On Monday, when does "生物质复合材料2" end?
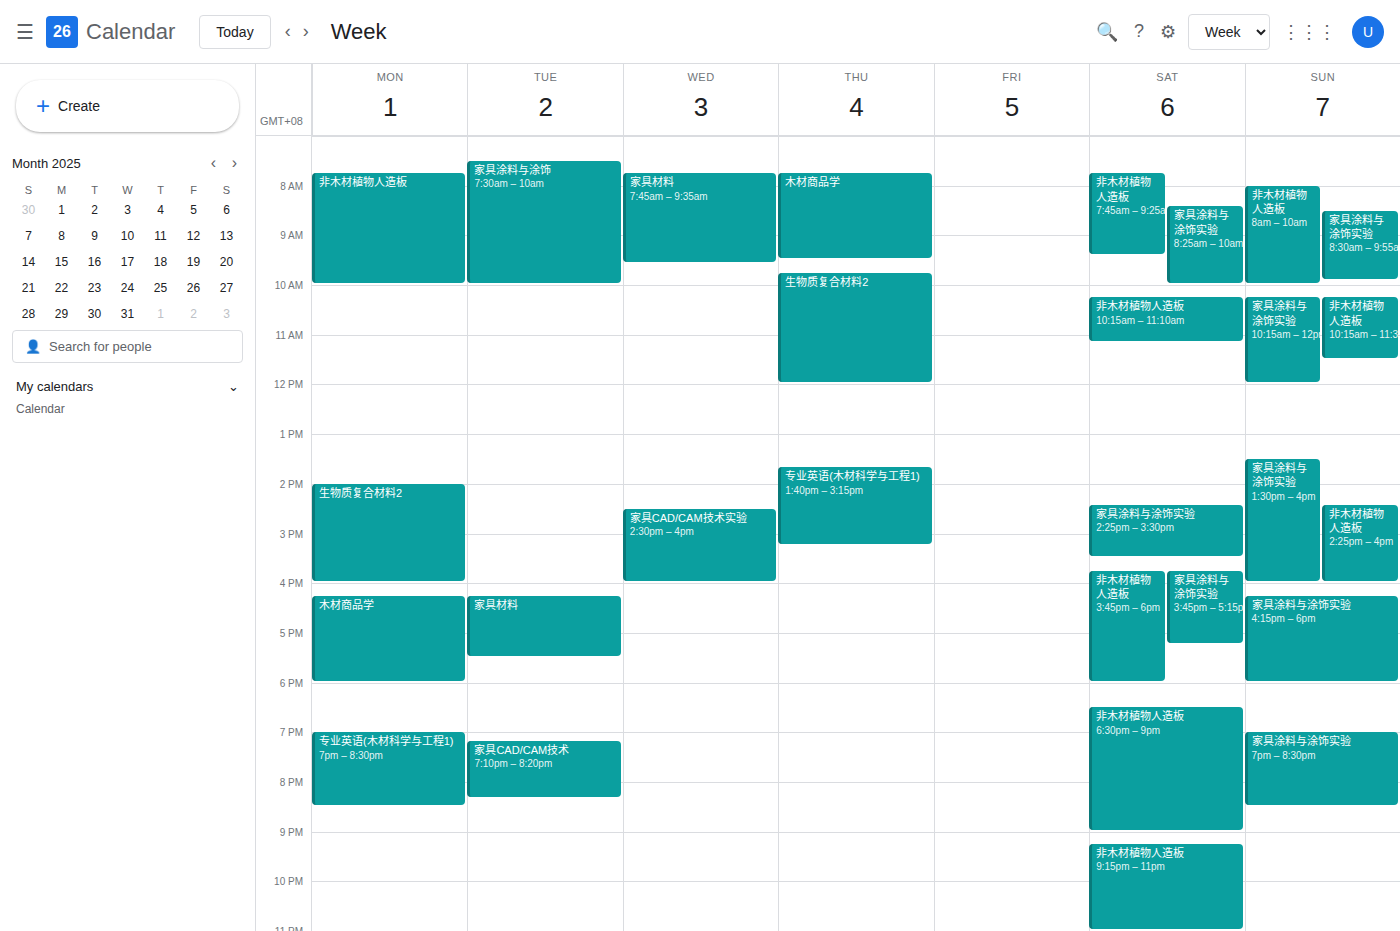
4:00 PM